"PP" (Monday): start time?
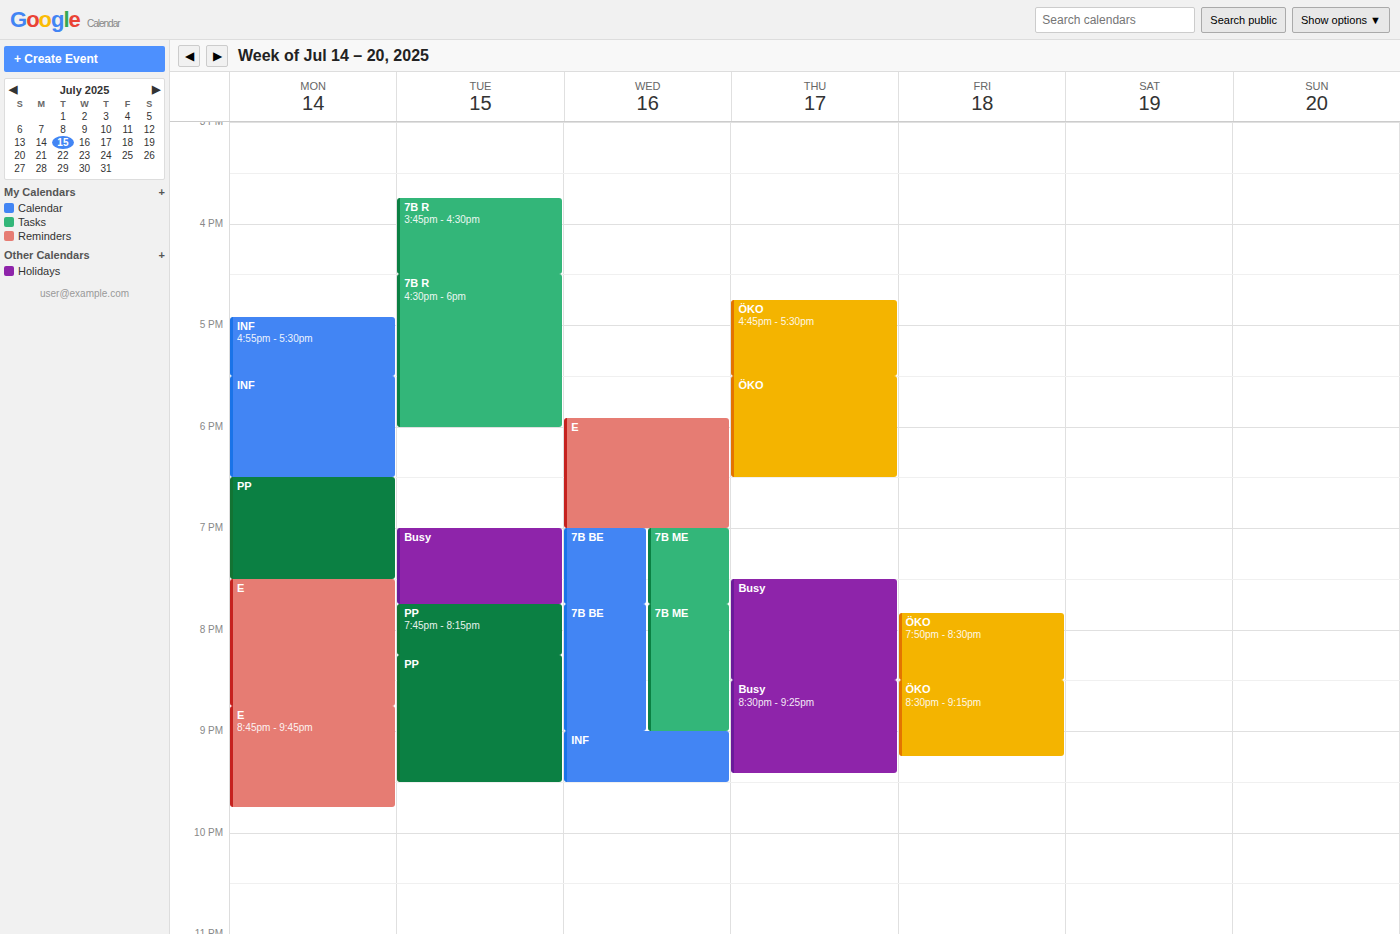
6:30 PM